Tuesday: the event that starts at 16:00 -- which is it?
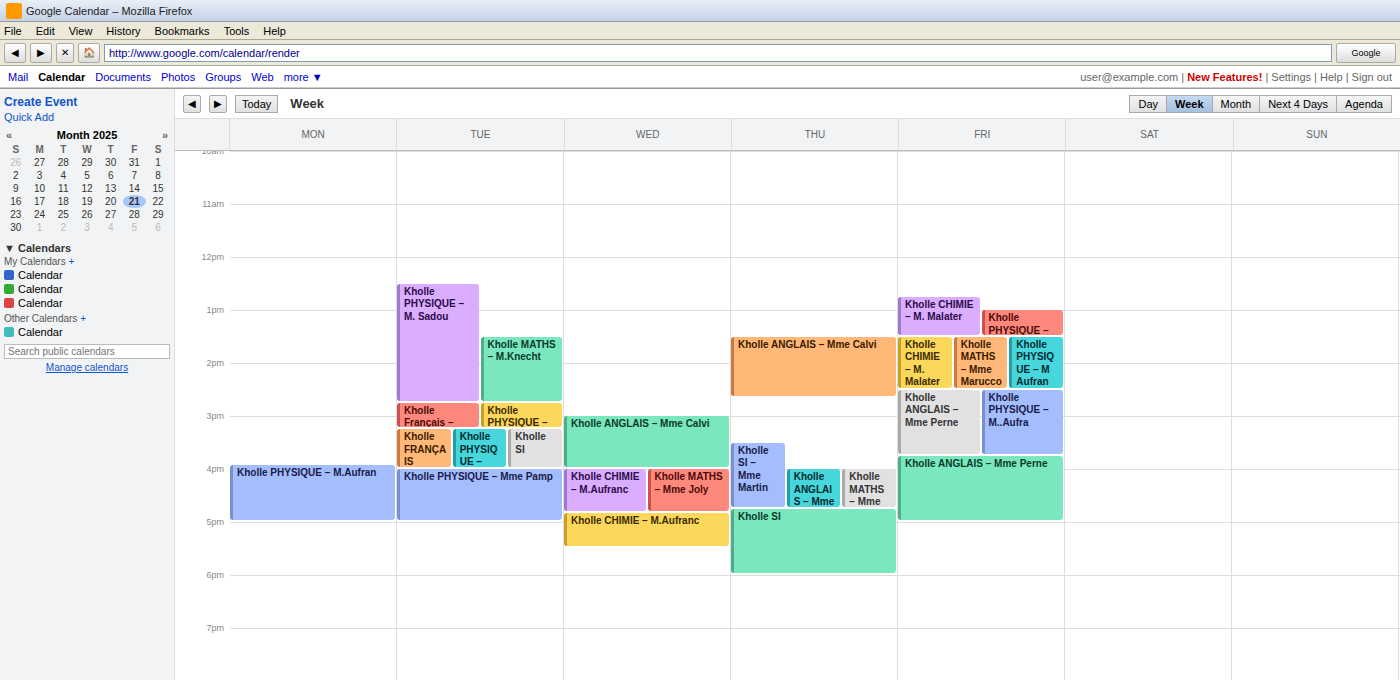
"Kholle PHYSIQUE – Mme Pamp"